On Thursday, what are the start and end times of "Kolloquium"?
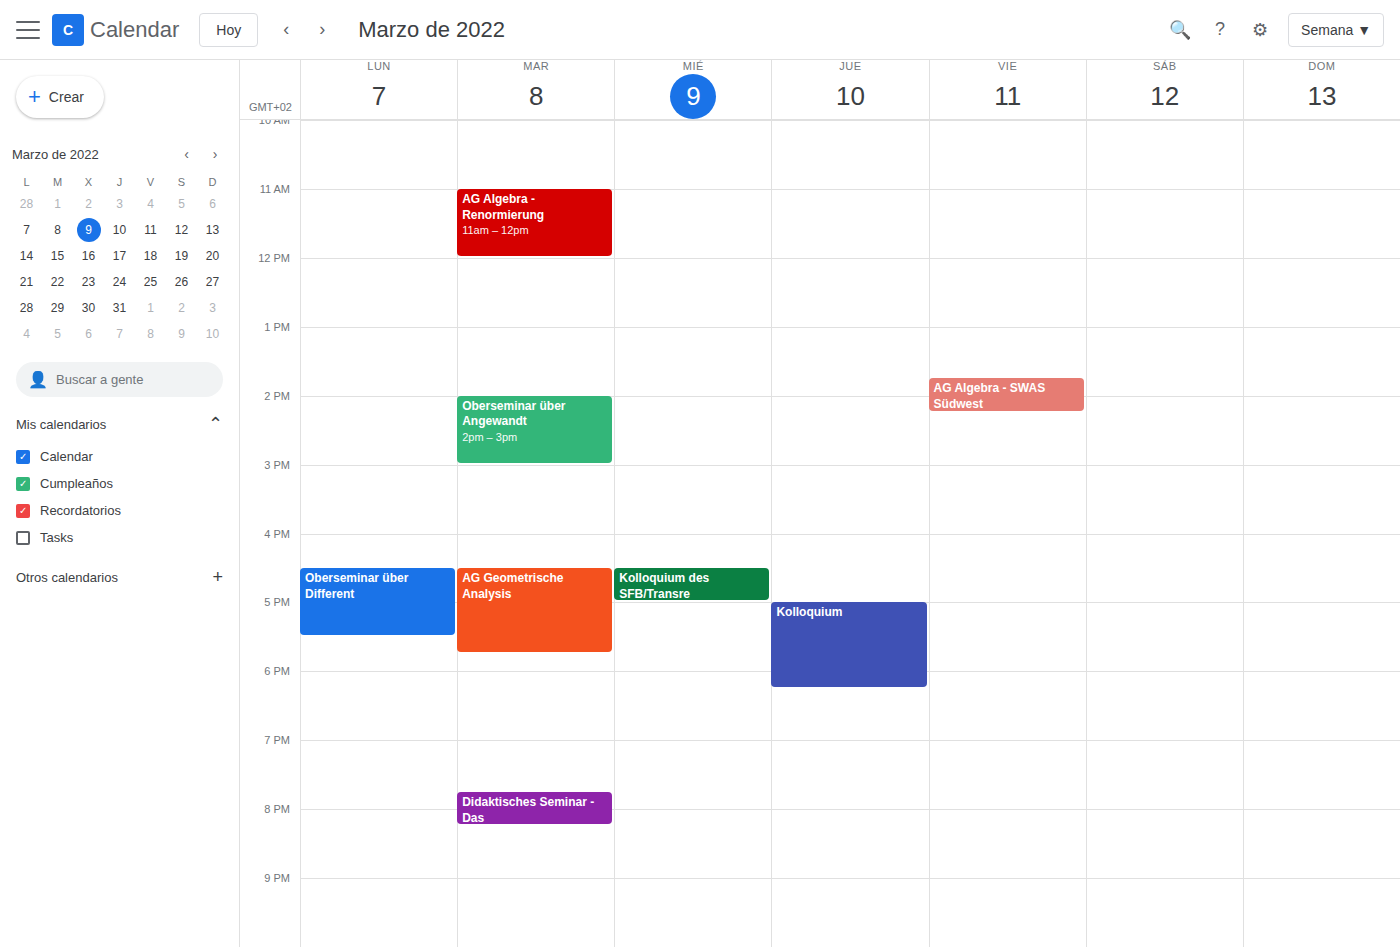
5:00 PM to 6:15 PM